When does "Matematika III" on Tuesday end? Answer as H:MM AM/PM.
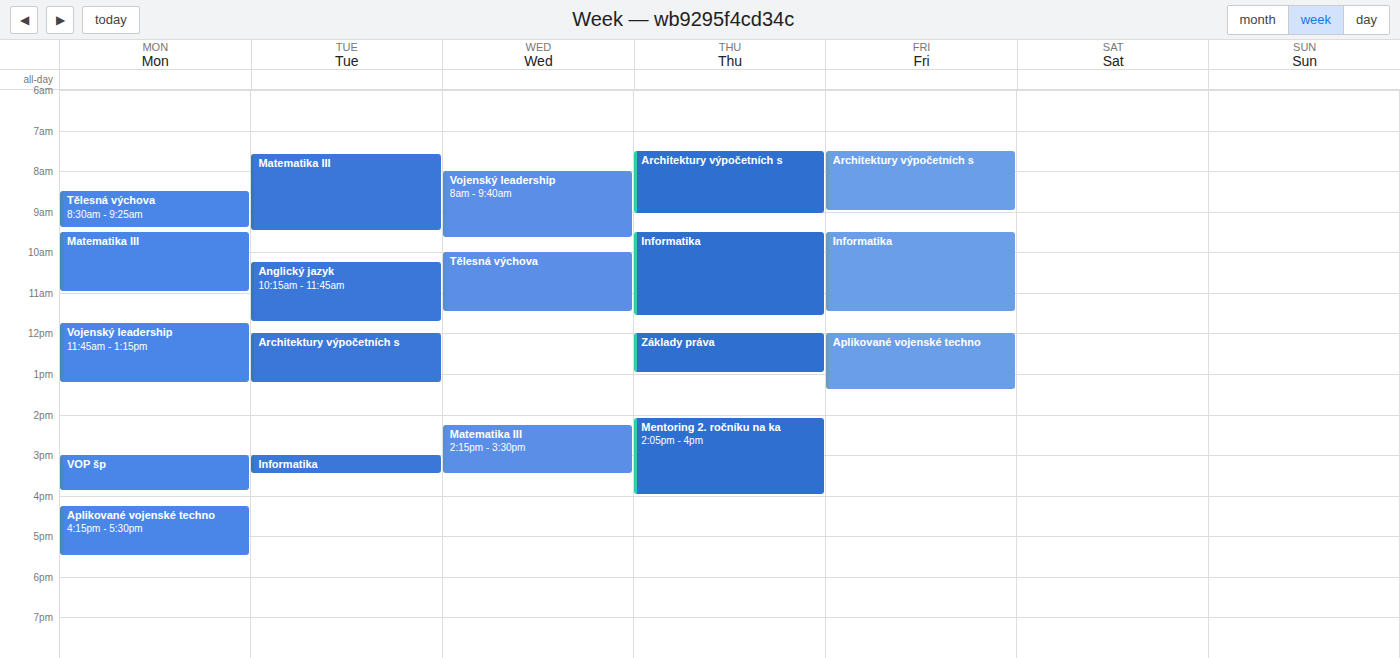
9:30 AM